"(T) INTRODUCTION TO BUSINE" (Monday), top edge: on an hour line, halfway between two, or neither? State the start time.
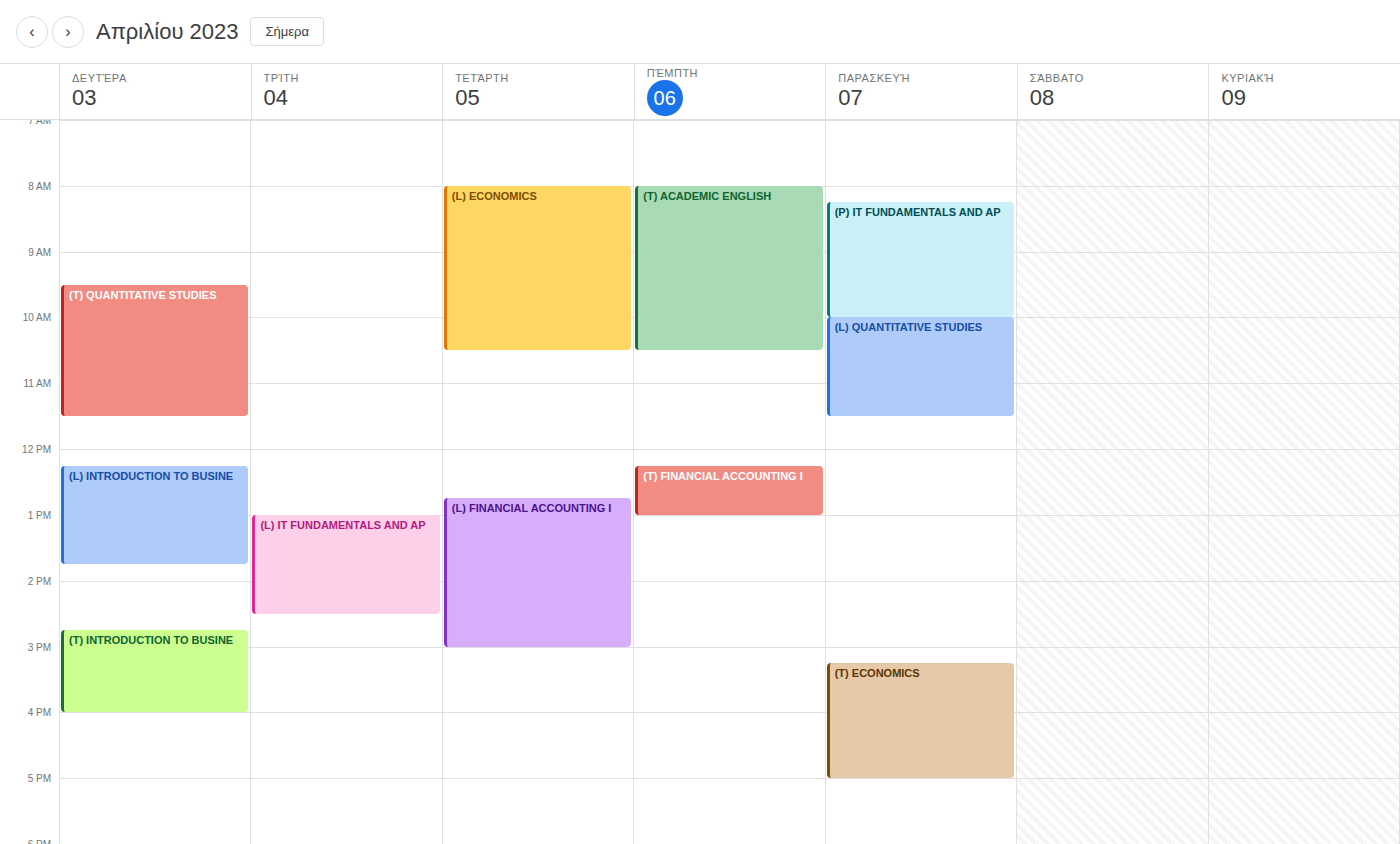
2:45 PM -- neither: three quarters of the way from the 2 PM line to the 3 PM line.